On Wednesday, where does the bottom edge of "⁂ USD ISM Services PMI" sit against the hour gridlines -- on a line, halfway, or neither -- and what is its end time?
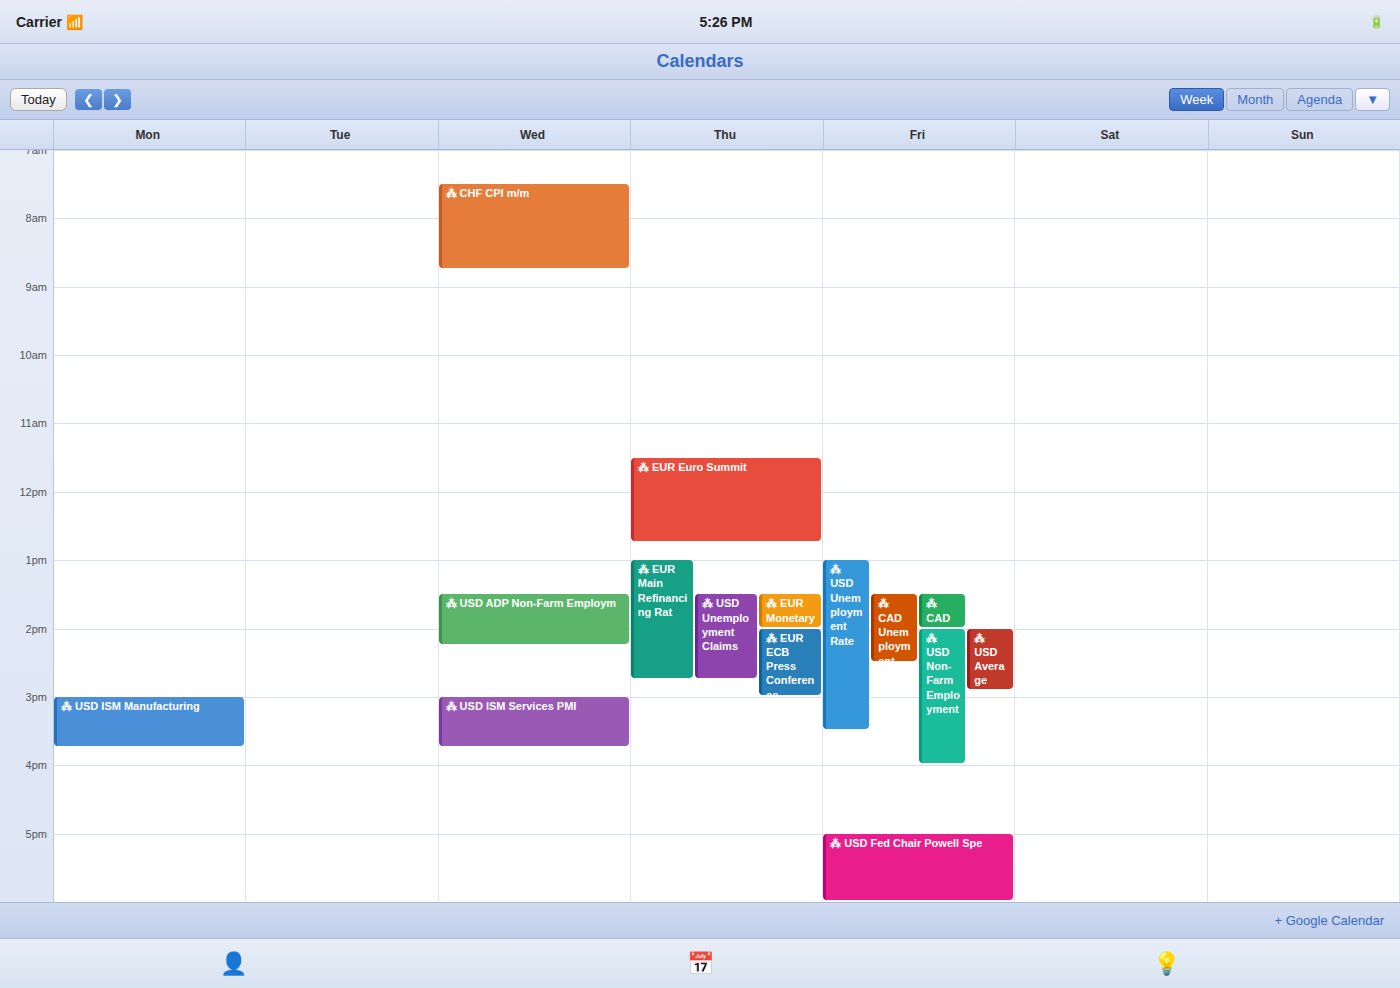
15:45 -- neither: three quarters of the way from the 15:00 line to the 16:00 line.